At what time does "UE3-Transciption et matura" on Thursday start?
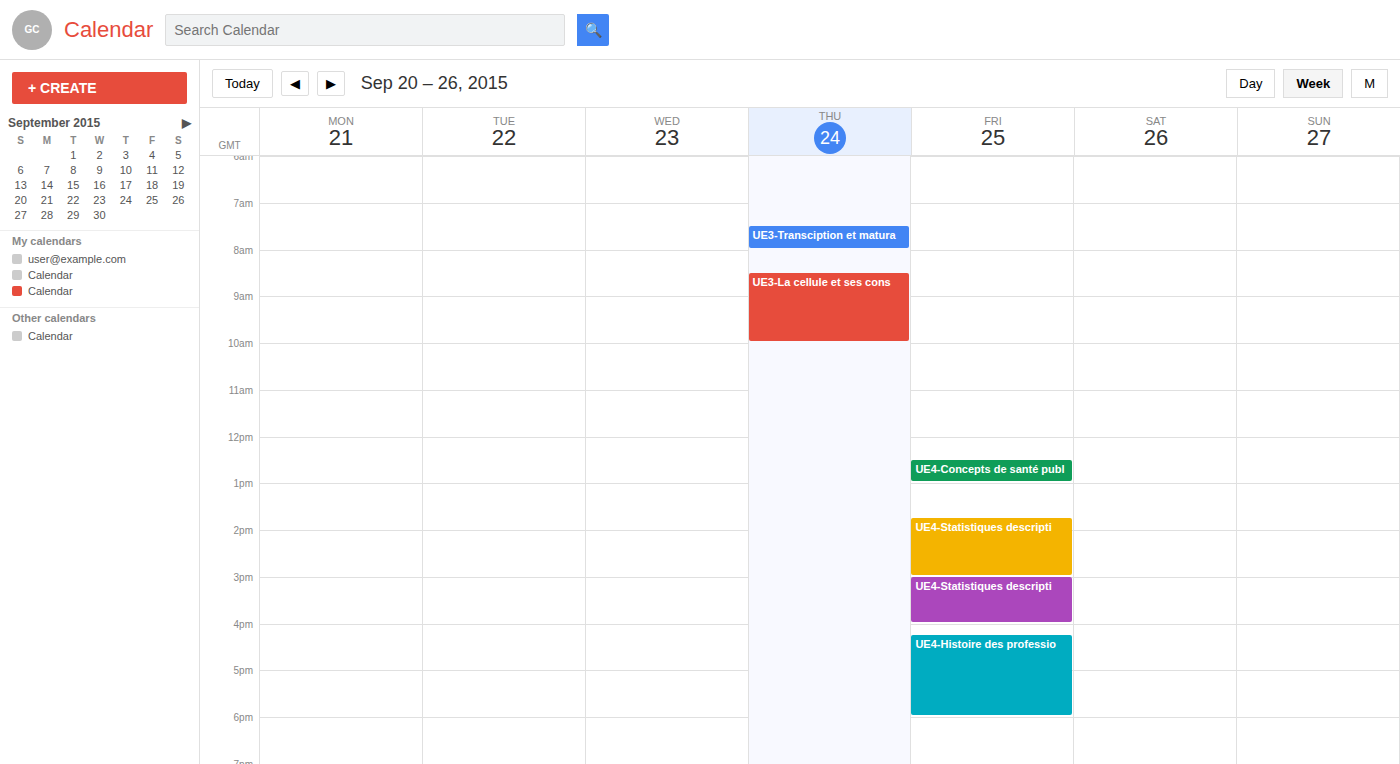
07:30